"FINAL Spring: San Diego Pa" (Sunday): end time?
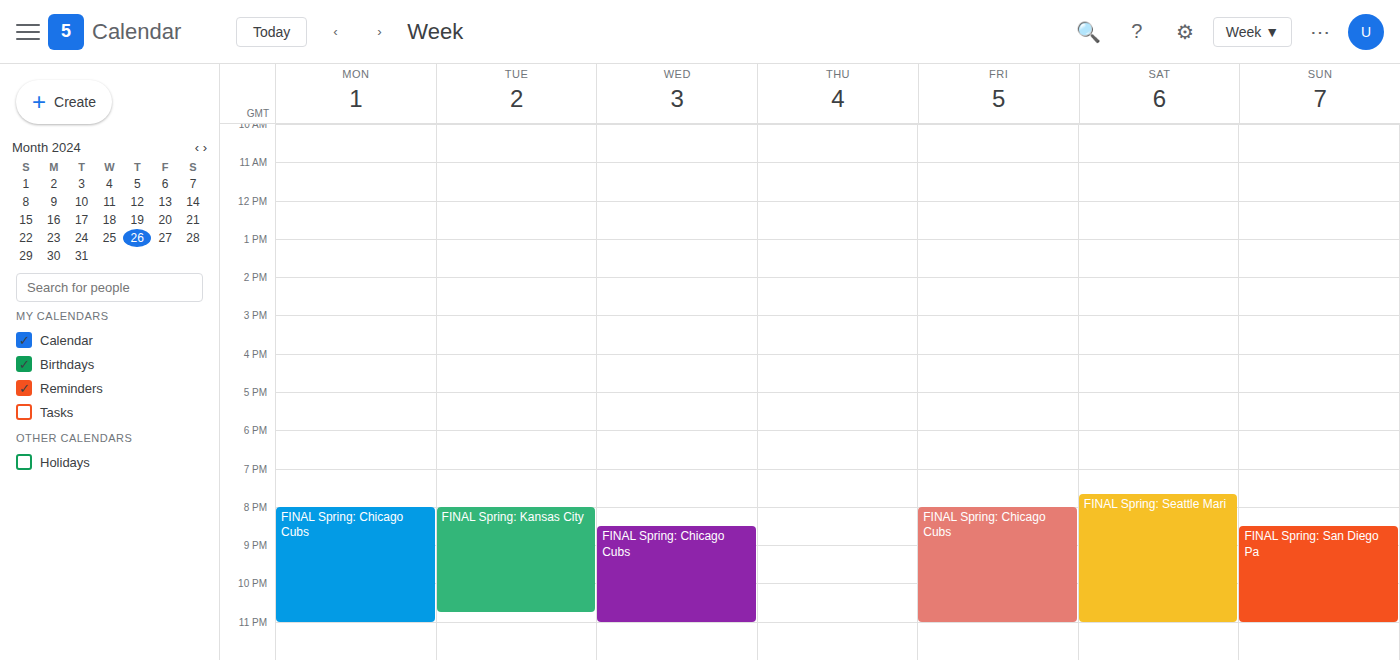
11:00 PM